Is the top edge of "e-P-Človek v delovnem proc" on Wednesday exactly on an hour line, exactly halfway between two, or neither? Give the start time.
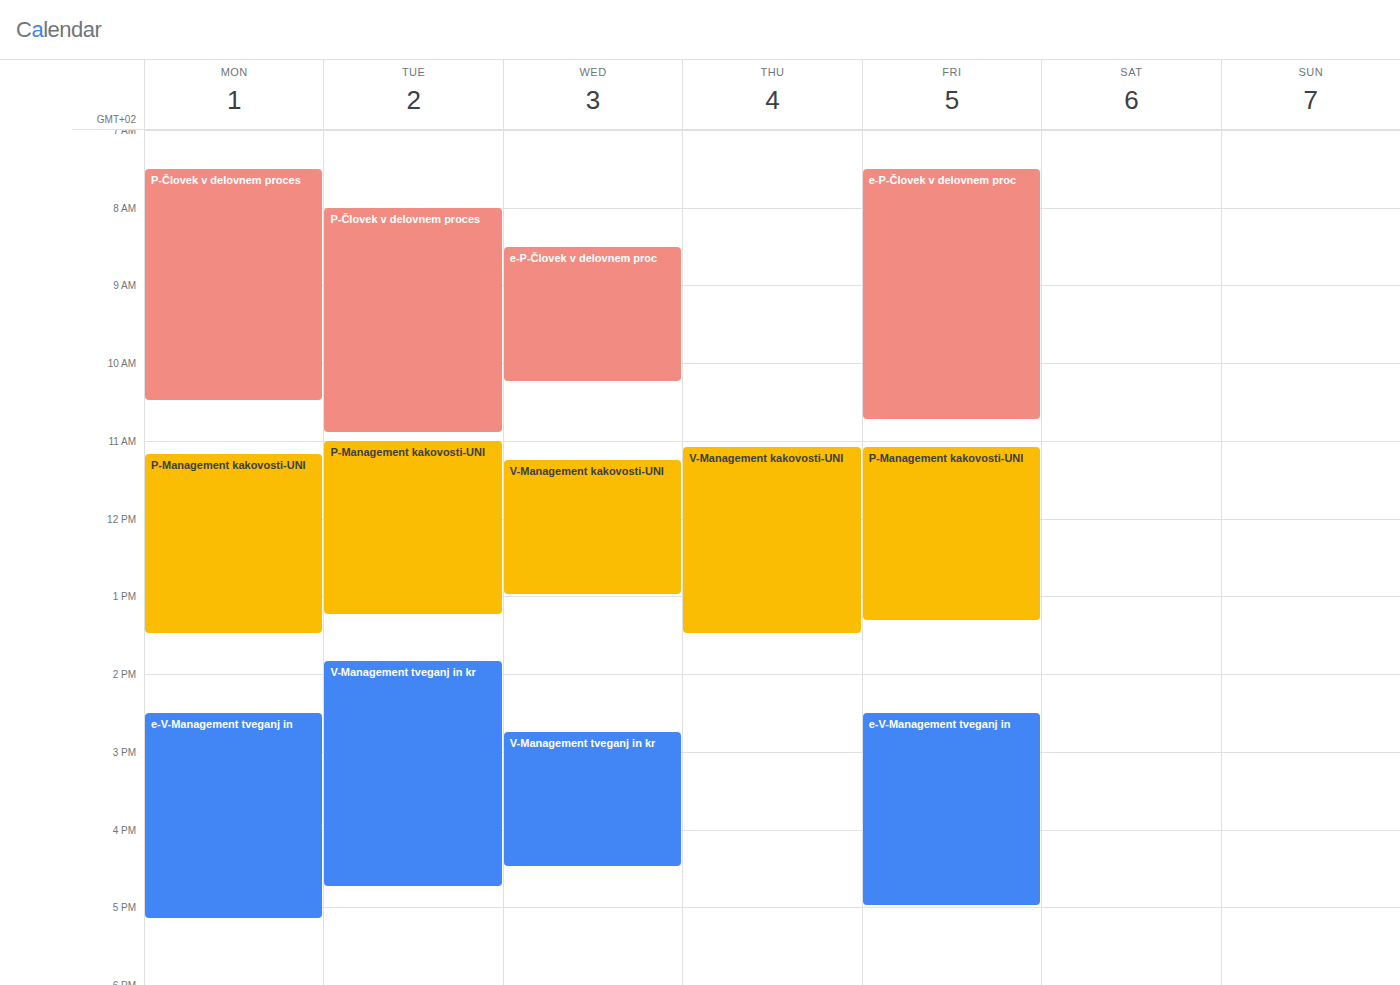
8:30 AM -- halfway between the 8 AM and 9 AM lines.